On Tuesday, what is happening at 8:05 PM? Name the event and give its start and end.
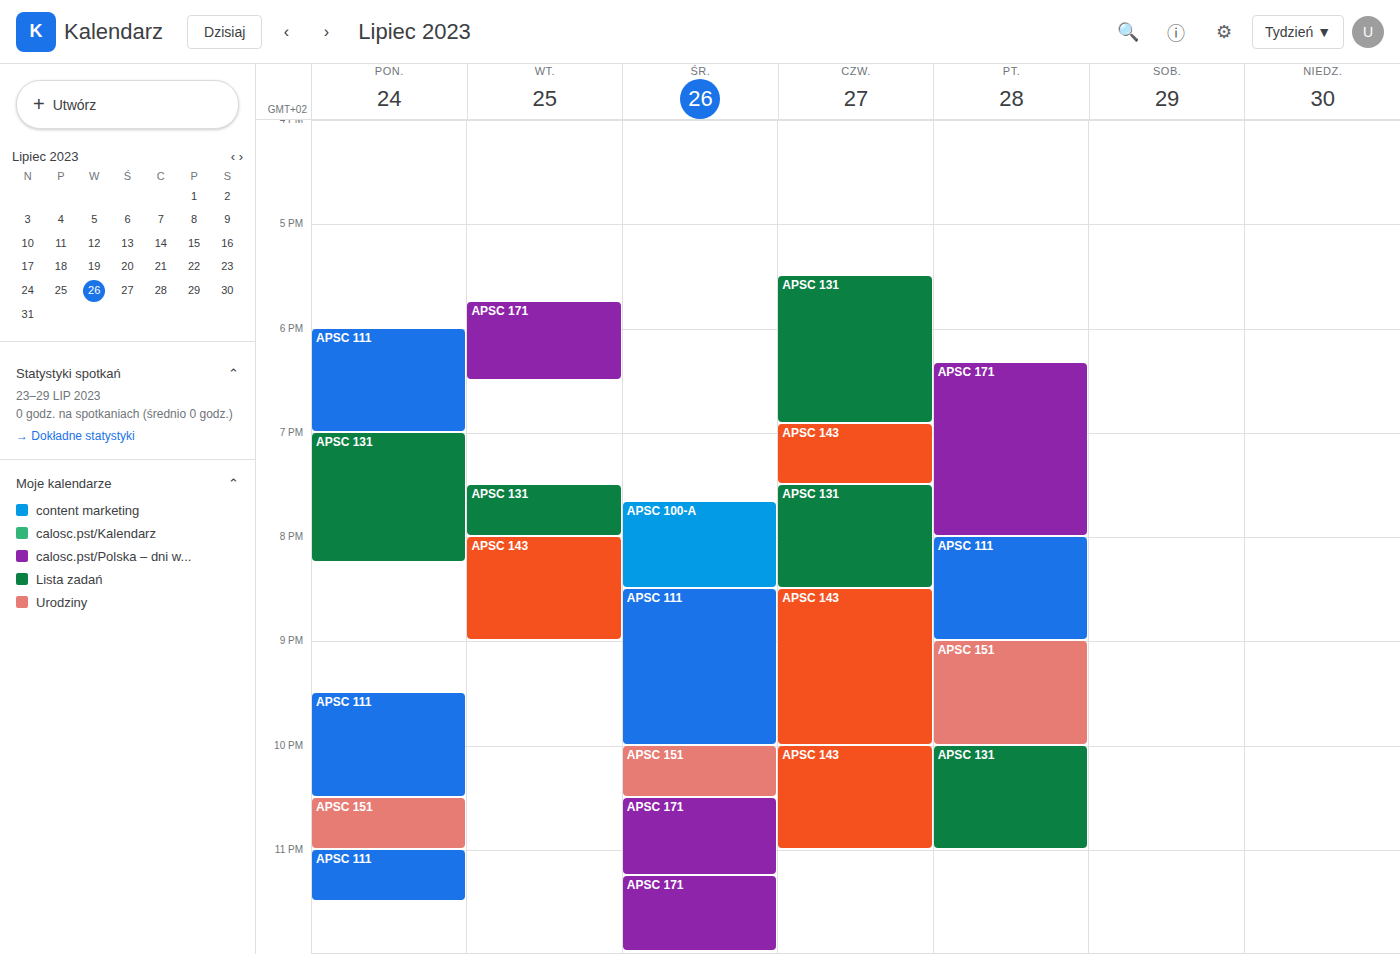
"APSC 143", 8:00 PM to 9:00 PM